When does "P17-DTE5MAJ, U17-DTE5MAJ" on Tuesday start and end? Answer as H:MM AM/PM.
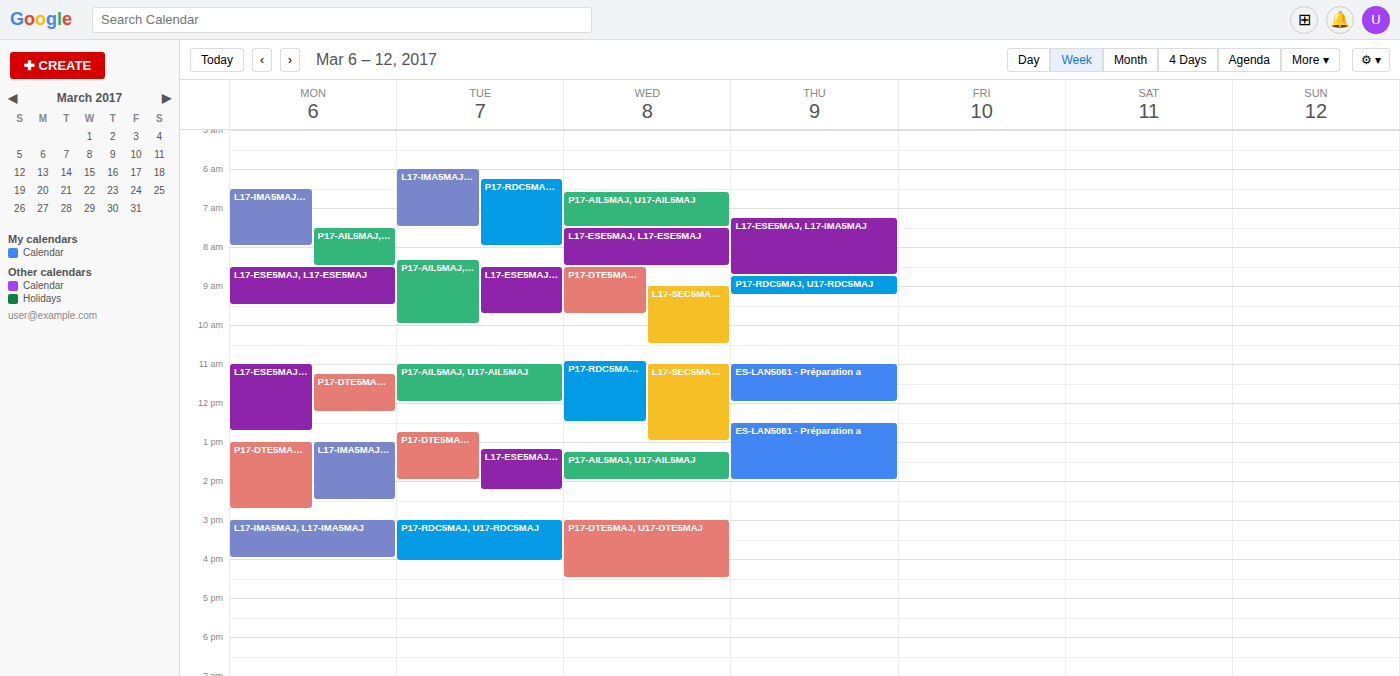
12:45 PM to 2:00 PM